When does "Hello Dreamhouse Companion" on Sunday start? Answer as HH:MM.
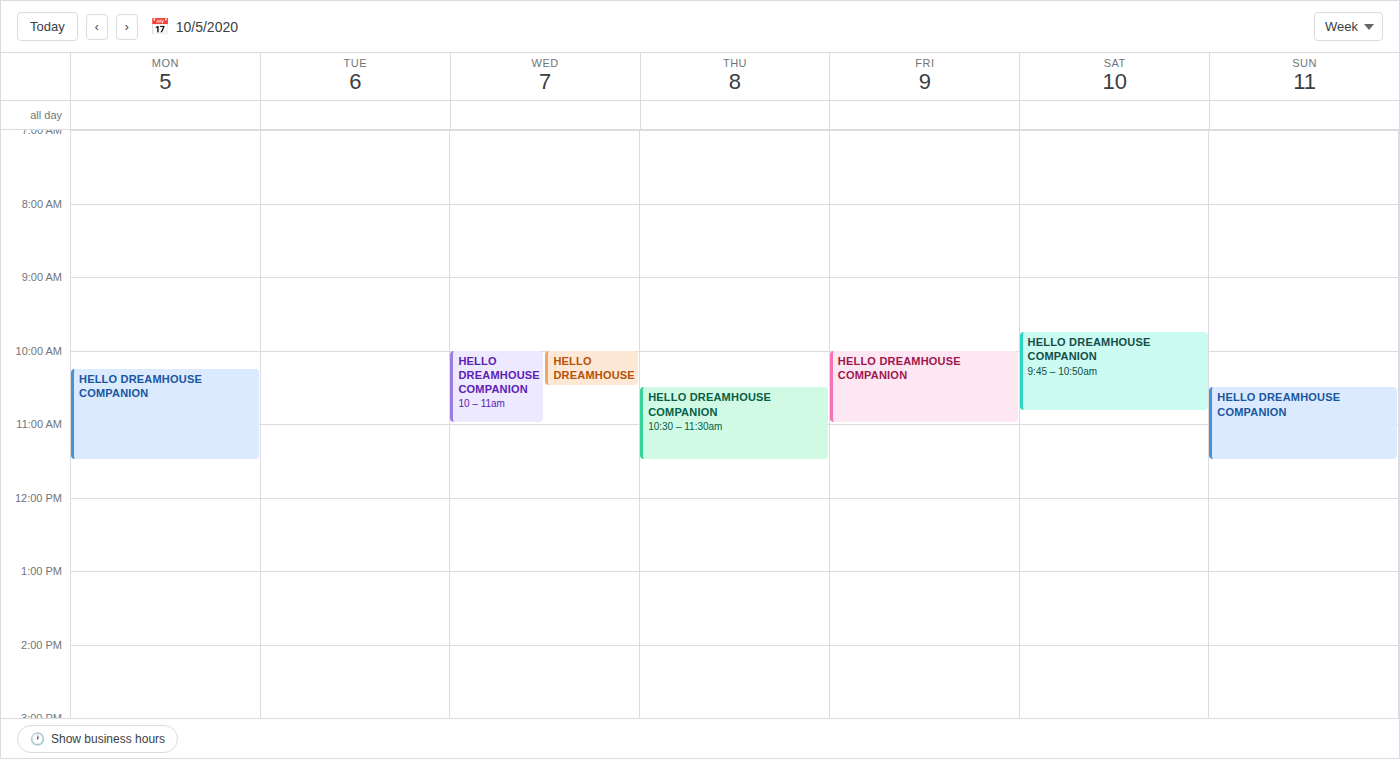
10:30